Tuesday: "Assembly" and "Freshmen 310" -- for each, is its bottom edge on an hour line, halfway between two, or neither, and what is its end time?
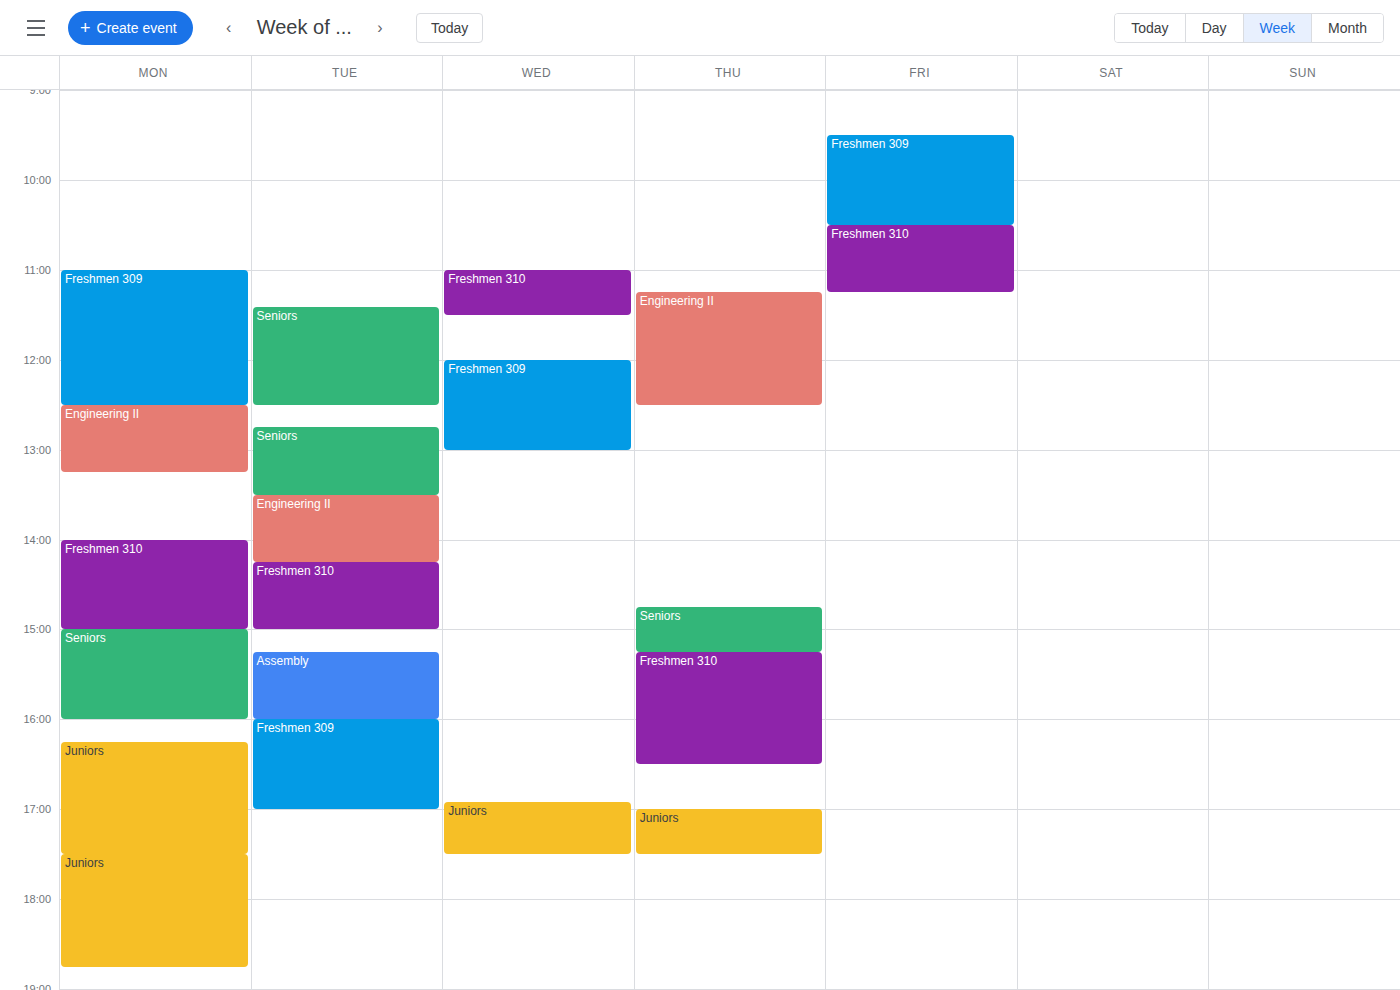
"Assembly": 4:00 PM, exactly on the 4 PM line. "Freshmen 310": 3:00 PM, exactly on the 3 PM line.